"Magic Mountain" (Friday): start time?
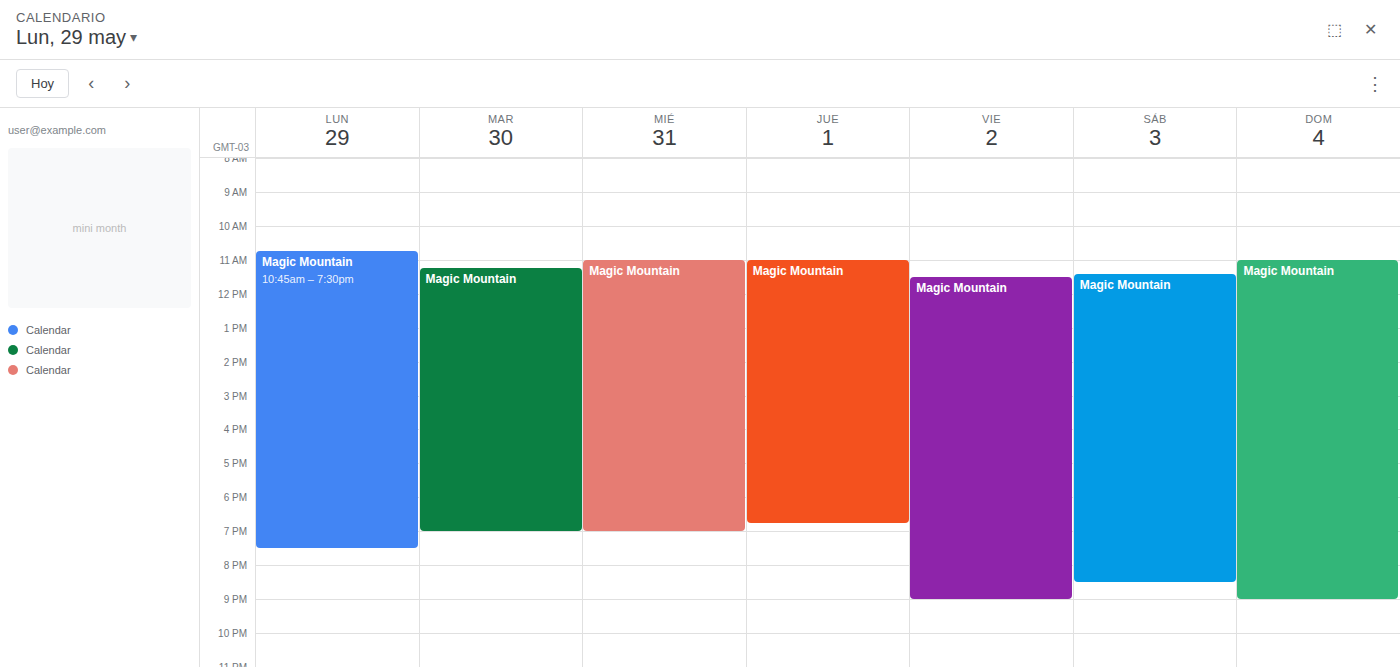
11:30 AM